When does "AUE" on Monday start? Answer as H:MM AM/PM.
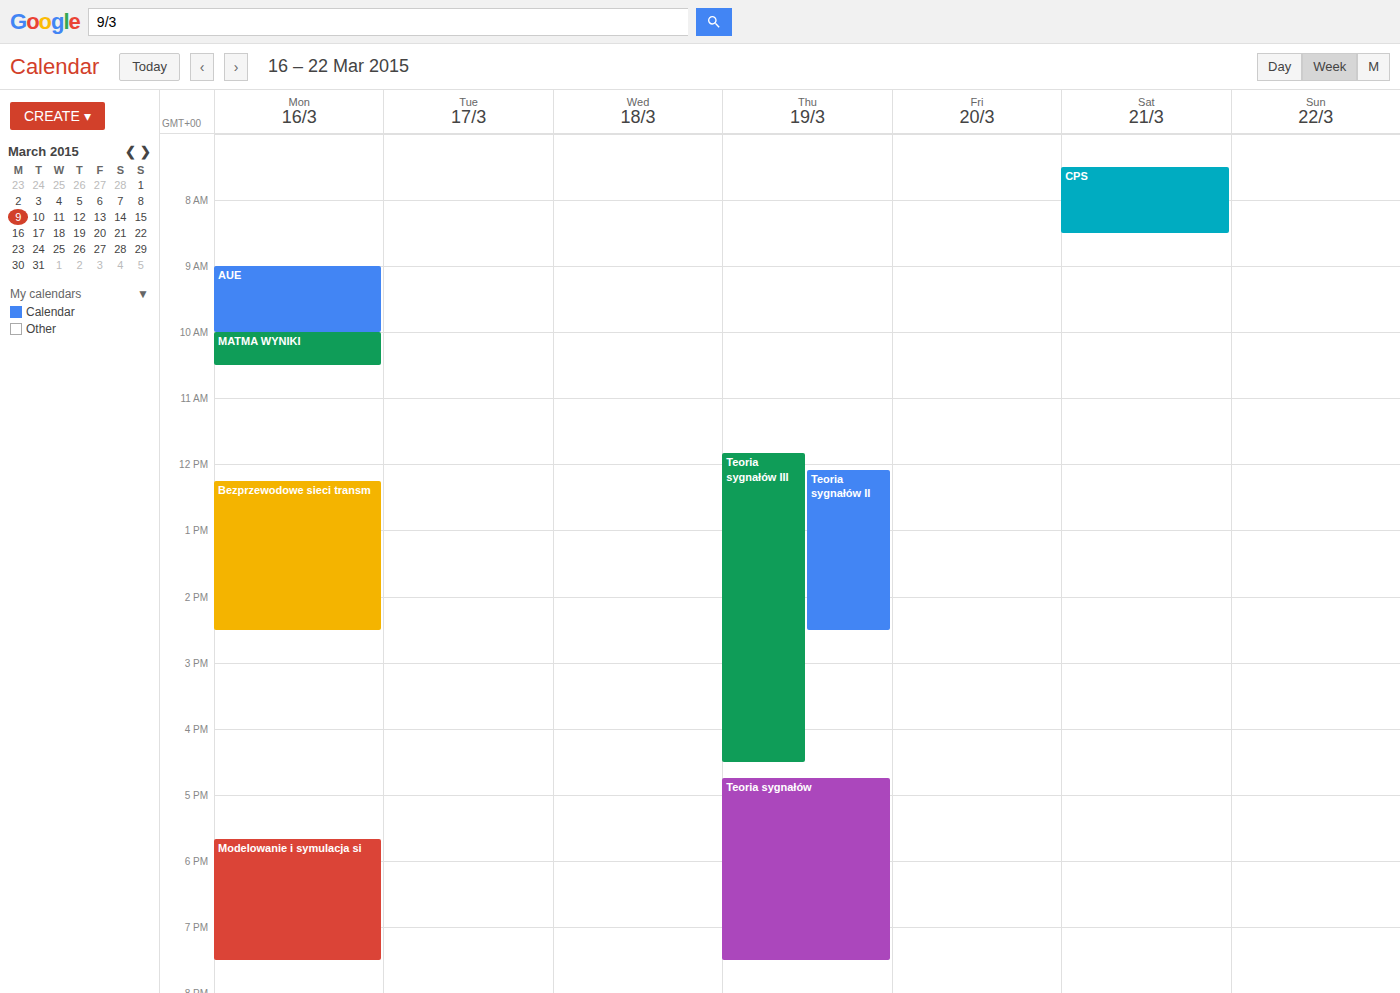
9:00 AM